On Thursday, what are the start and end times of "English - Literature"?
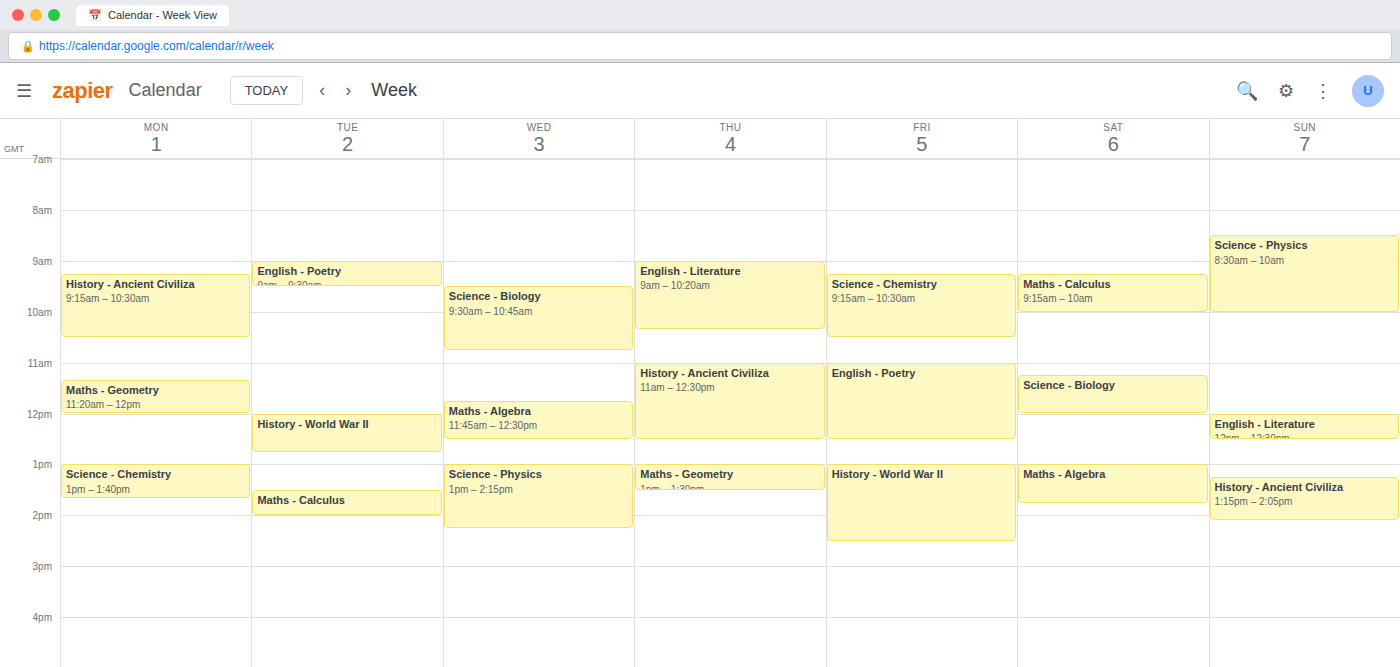
9:00 AM to 10:20 AM